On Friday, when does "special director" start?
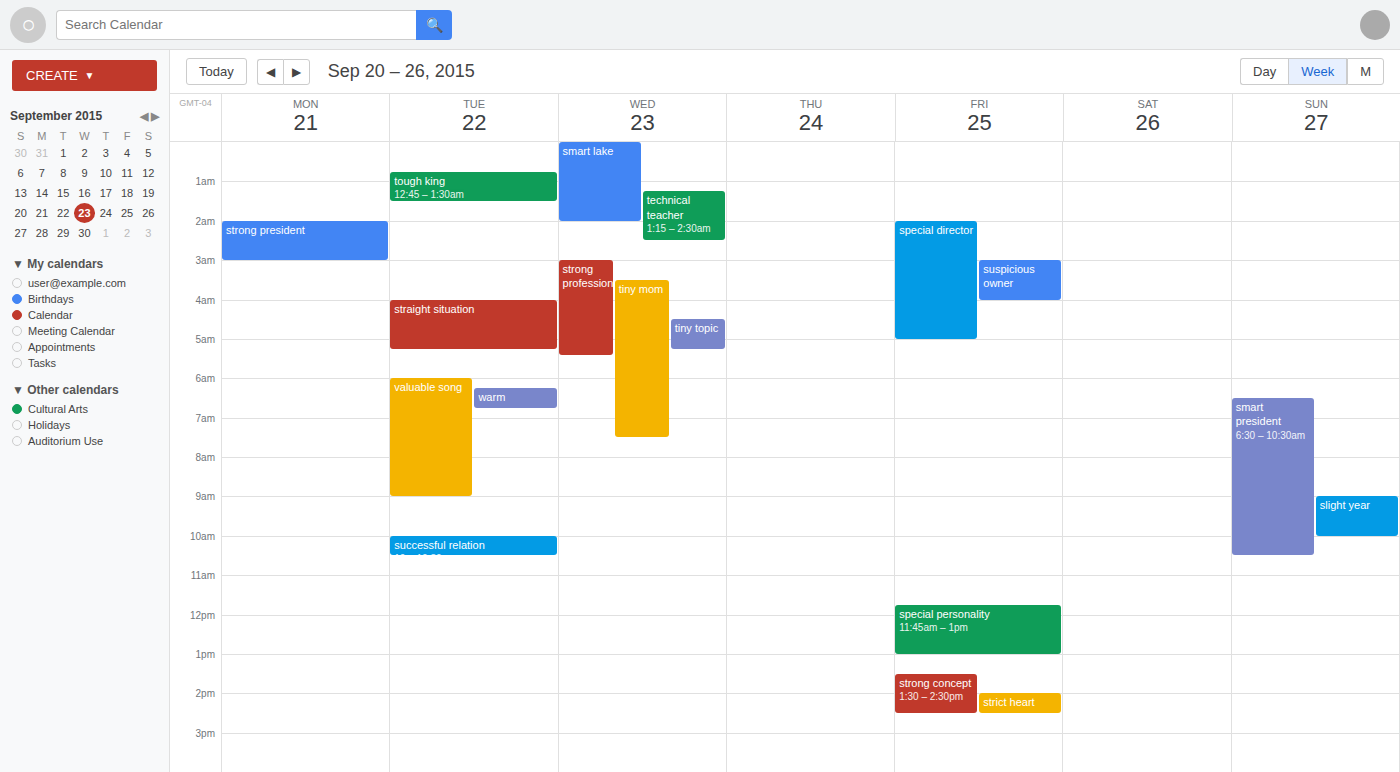
2:00 AM